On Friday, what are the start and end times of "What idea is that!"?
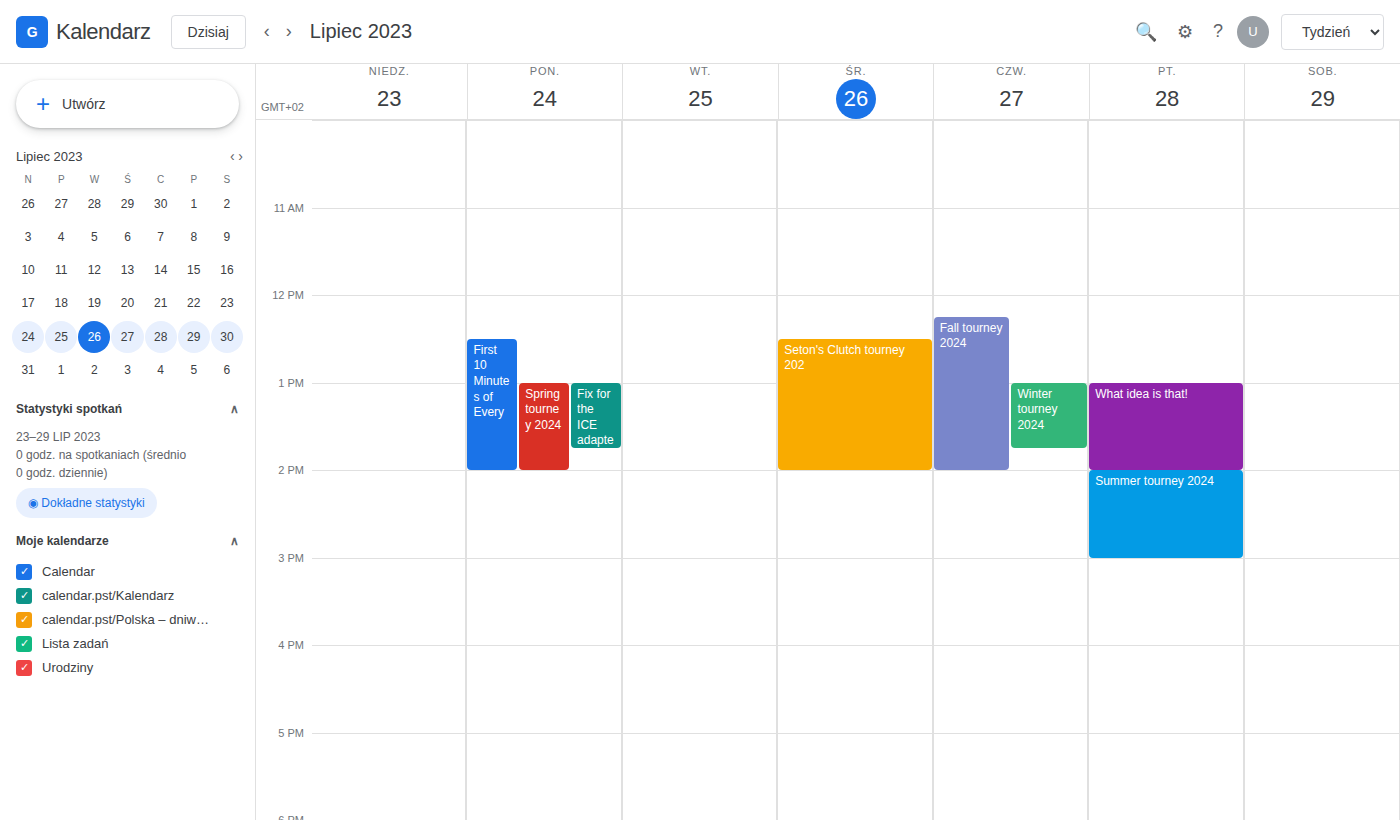
1:00 PM to 2:00 PM